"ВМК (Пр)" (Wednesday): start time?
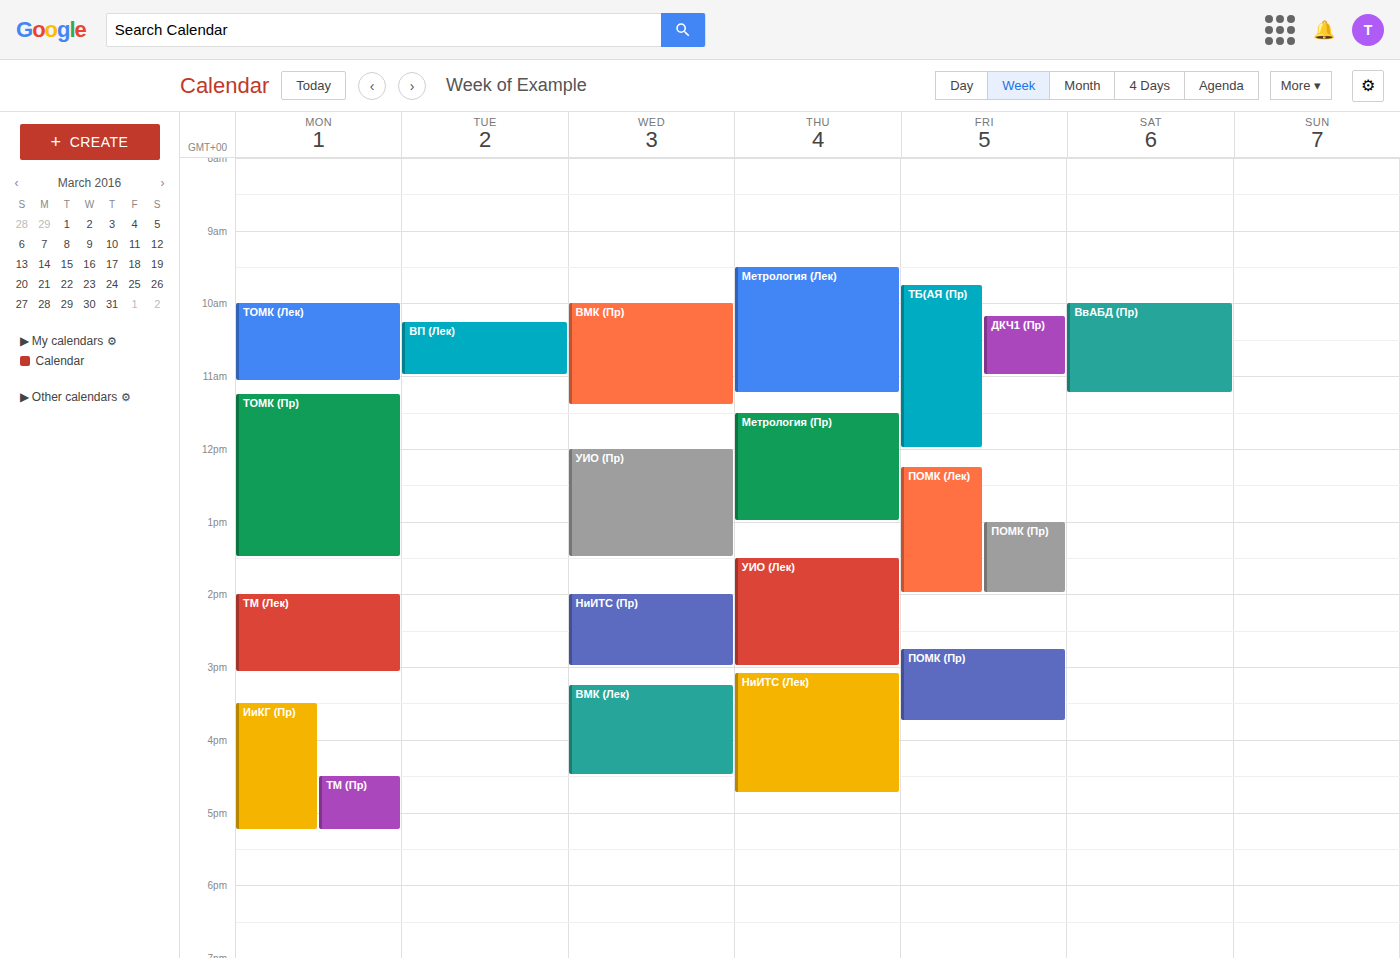
10:00